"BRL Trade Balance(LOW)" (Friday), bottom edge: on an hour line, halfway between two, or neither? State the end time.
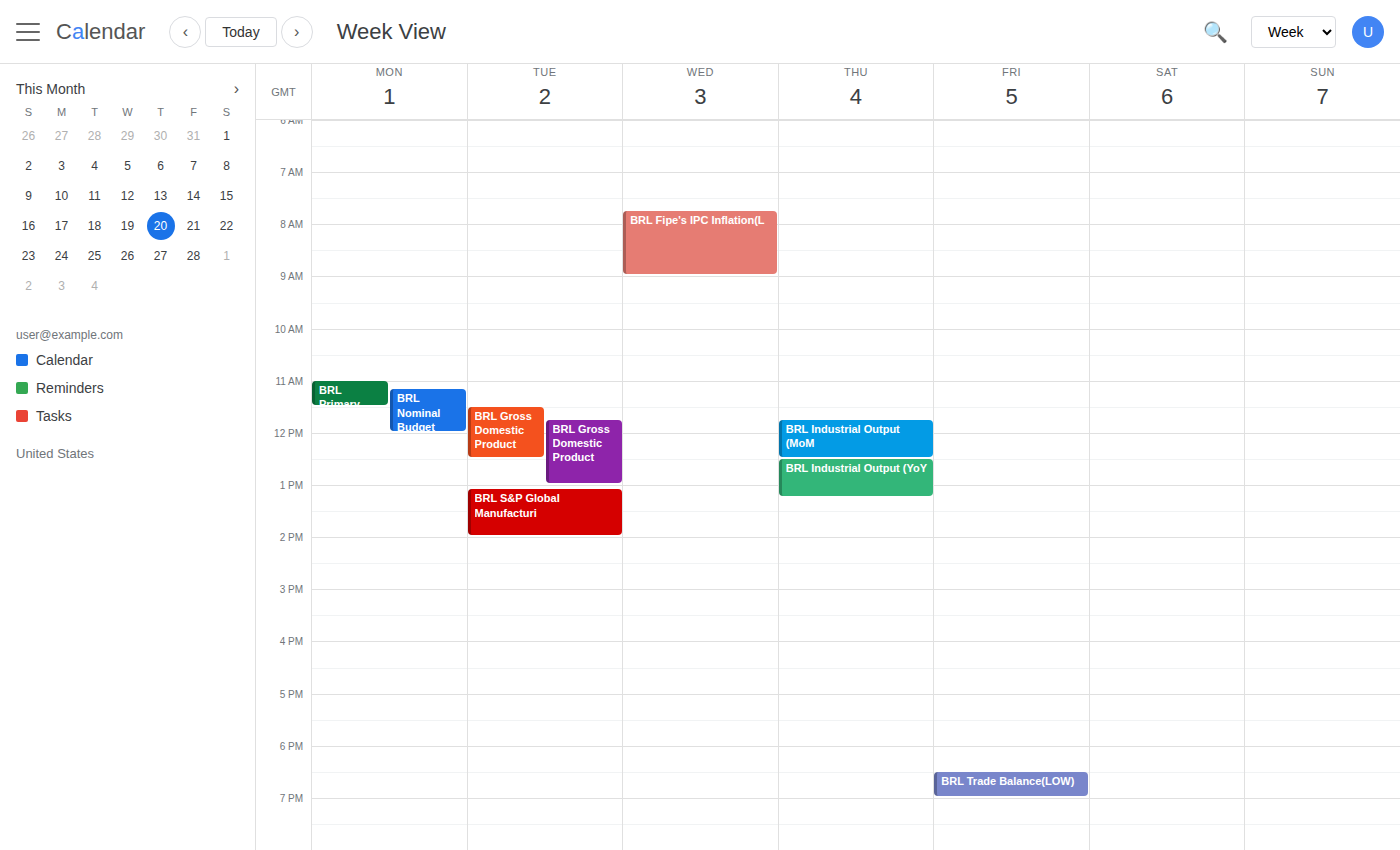
7:00 PM -- exactly on the 7 PM line.